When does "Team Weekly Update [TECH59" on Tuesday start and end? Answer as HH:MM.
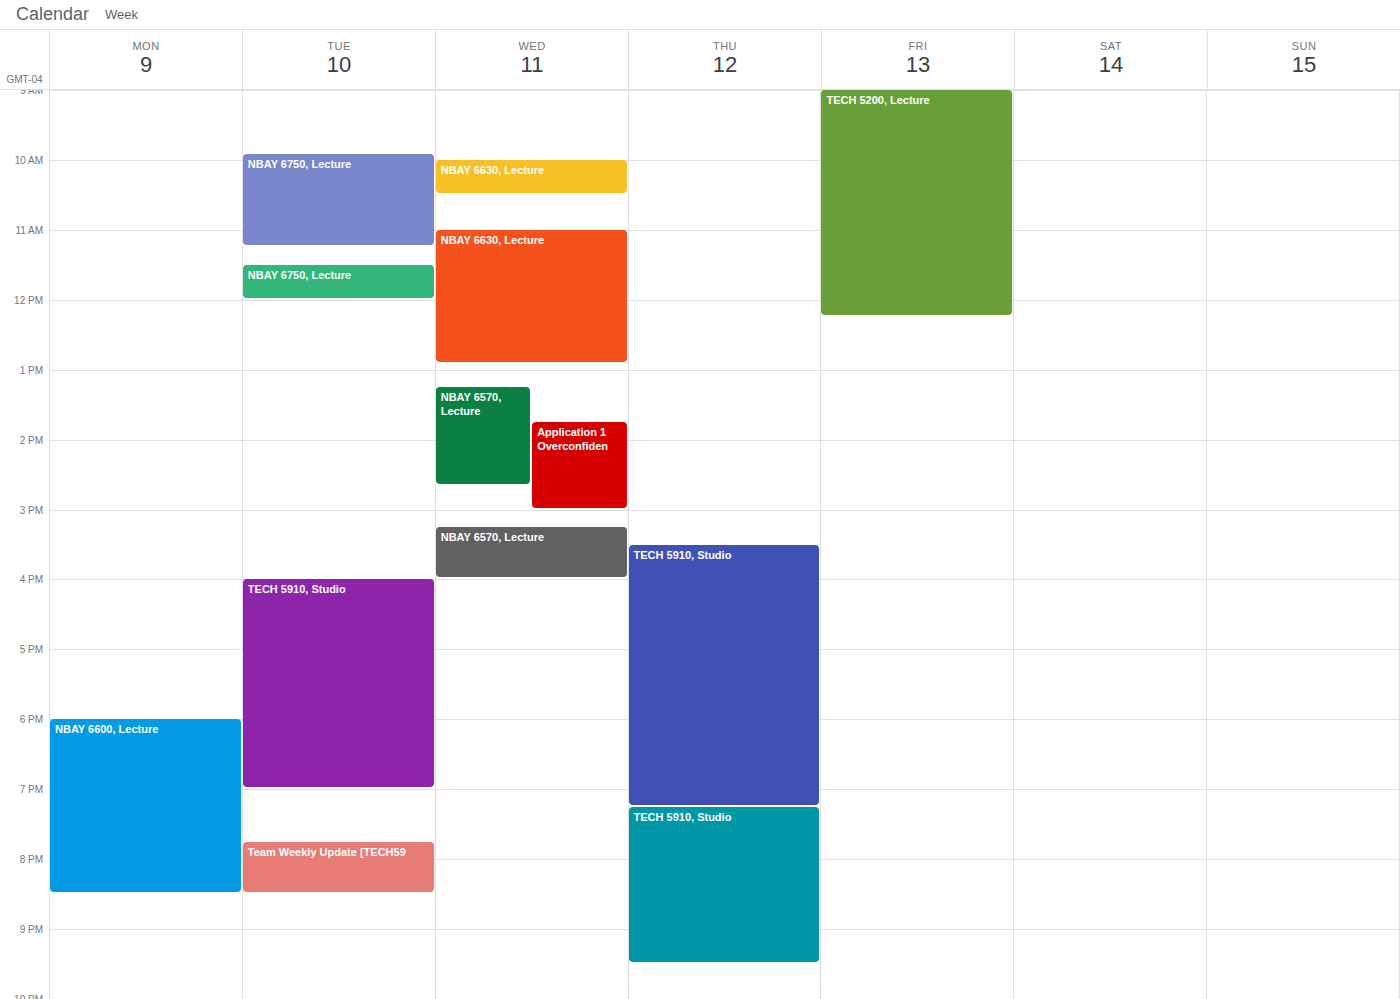
19:45 to 20:30